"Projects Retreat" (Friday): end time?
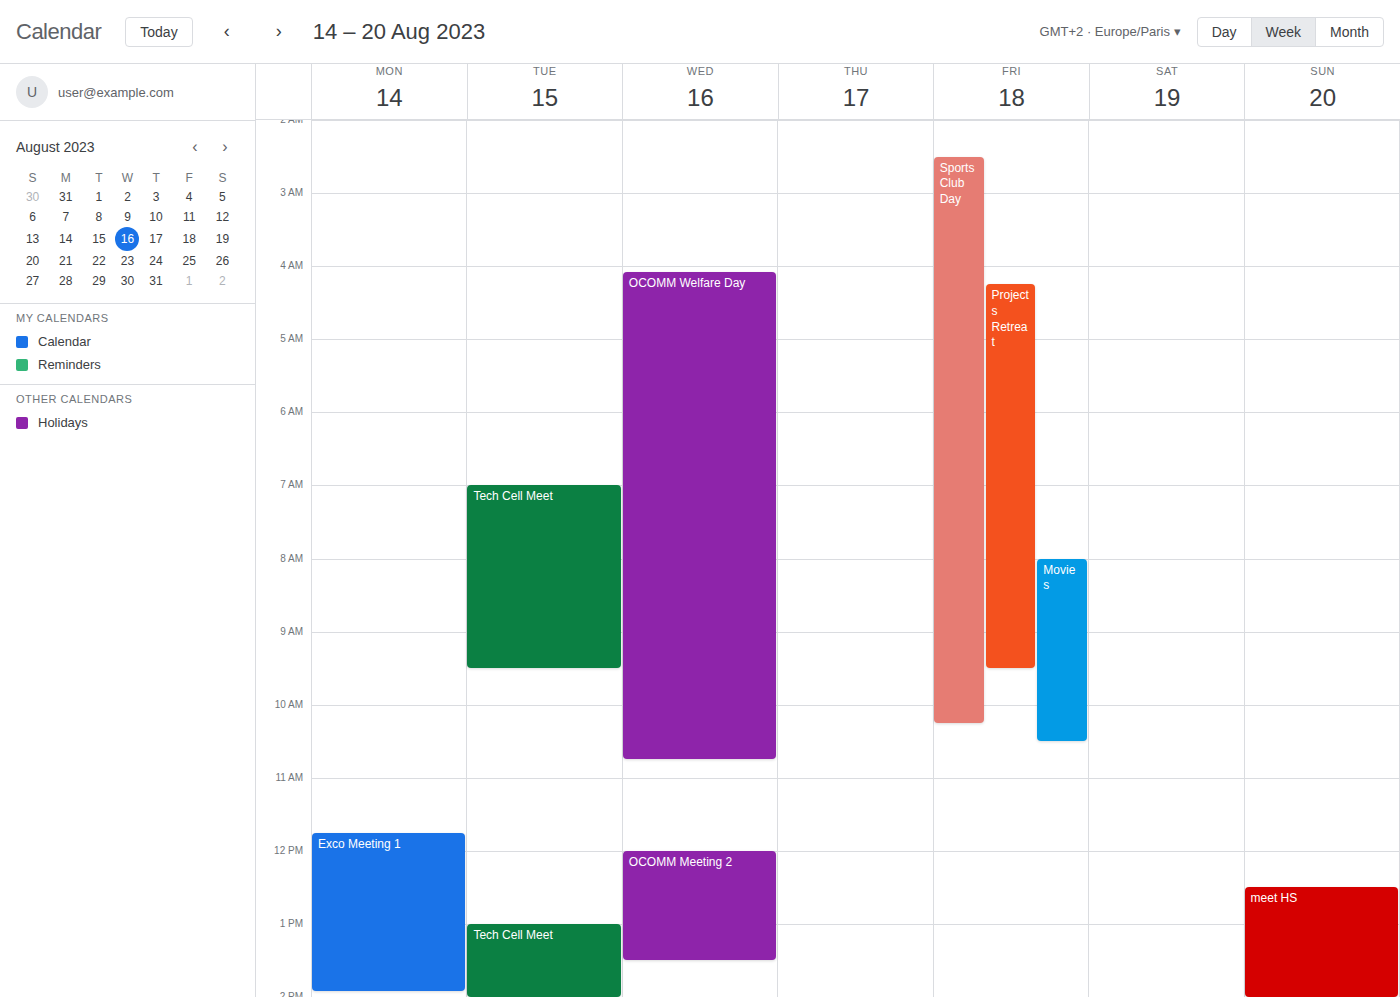
9:30 AM